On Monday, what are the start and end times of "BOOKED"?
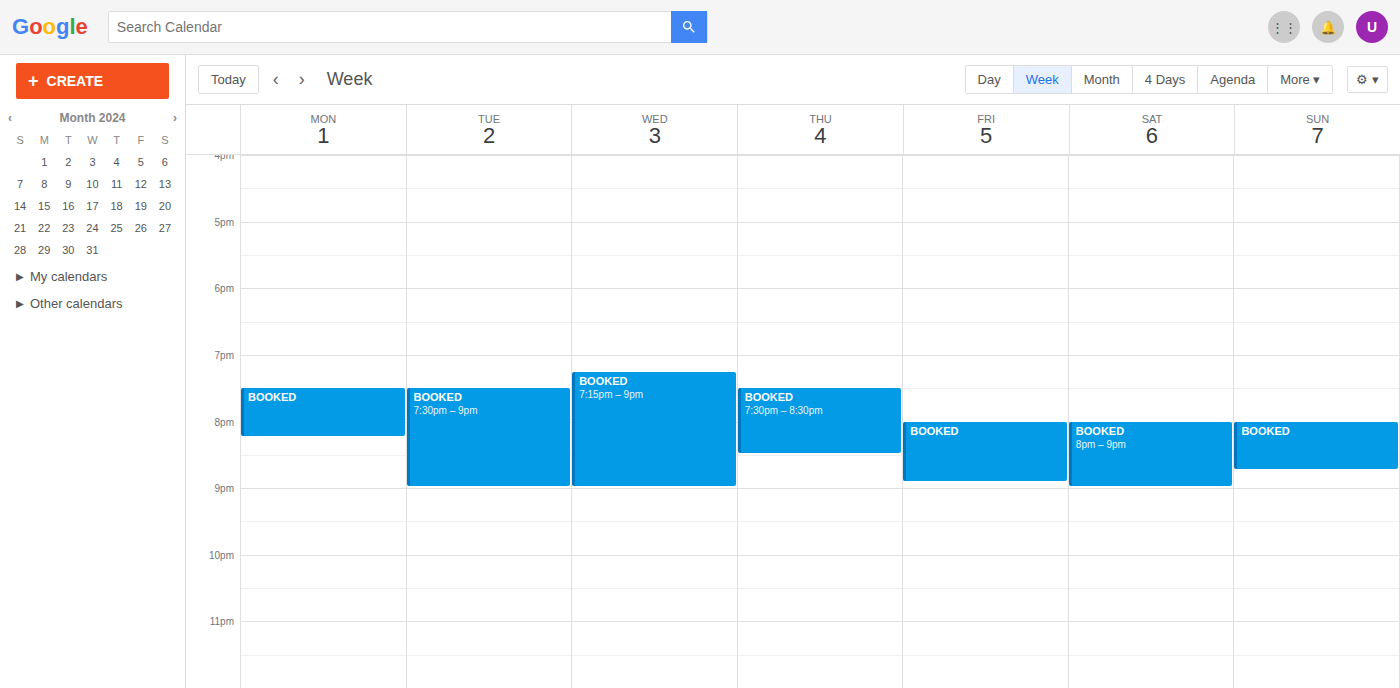
7:30 PM to 8:15 PM